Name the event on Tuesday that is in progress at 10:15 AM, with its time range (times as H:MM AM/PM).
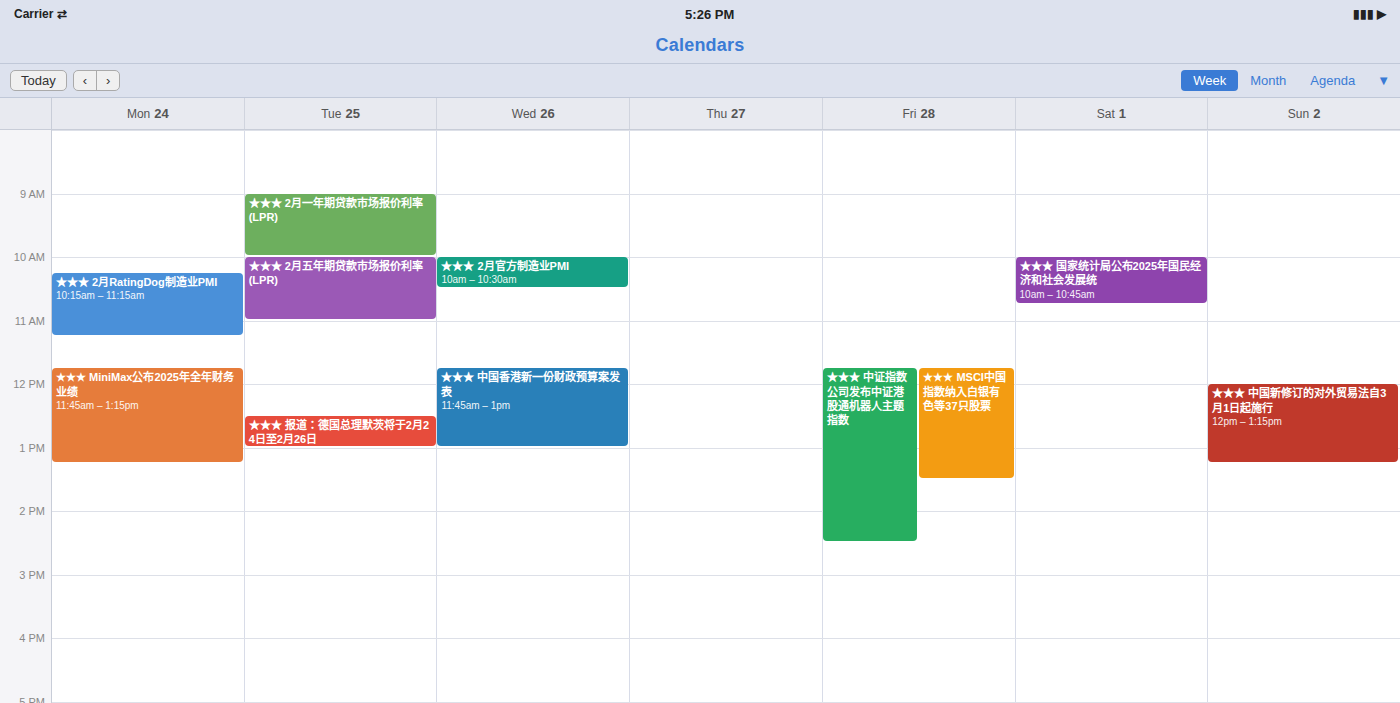
"★★★ 2月五年期贷款市场报价利率(LPR)", 10:00 AM to 11:00 AM